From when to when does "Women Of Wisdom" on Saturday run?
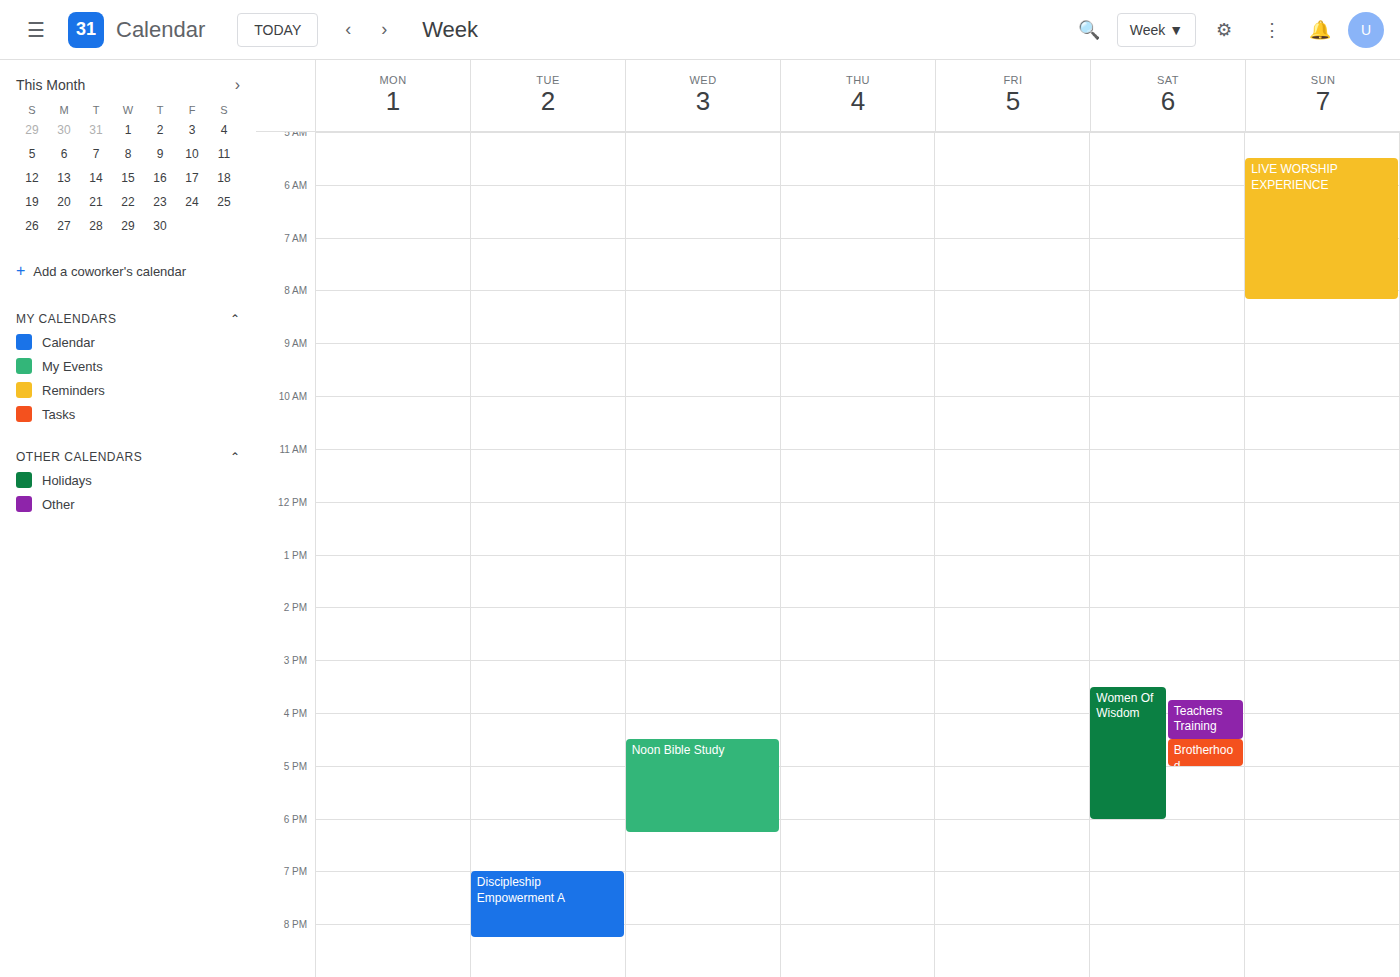
3:30 PM to 6:00 PM